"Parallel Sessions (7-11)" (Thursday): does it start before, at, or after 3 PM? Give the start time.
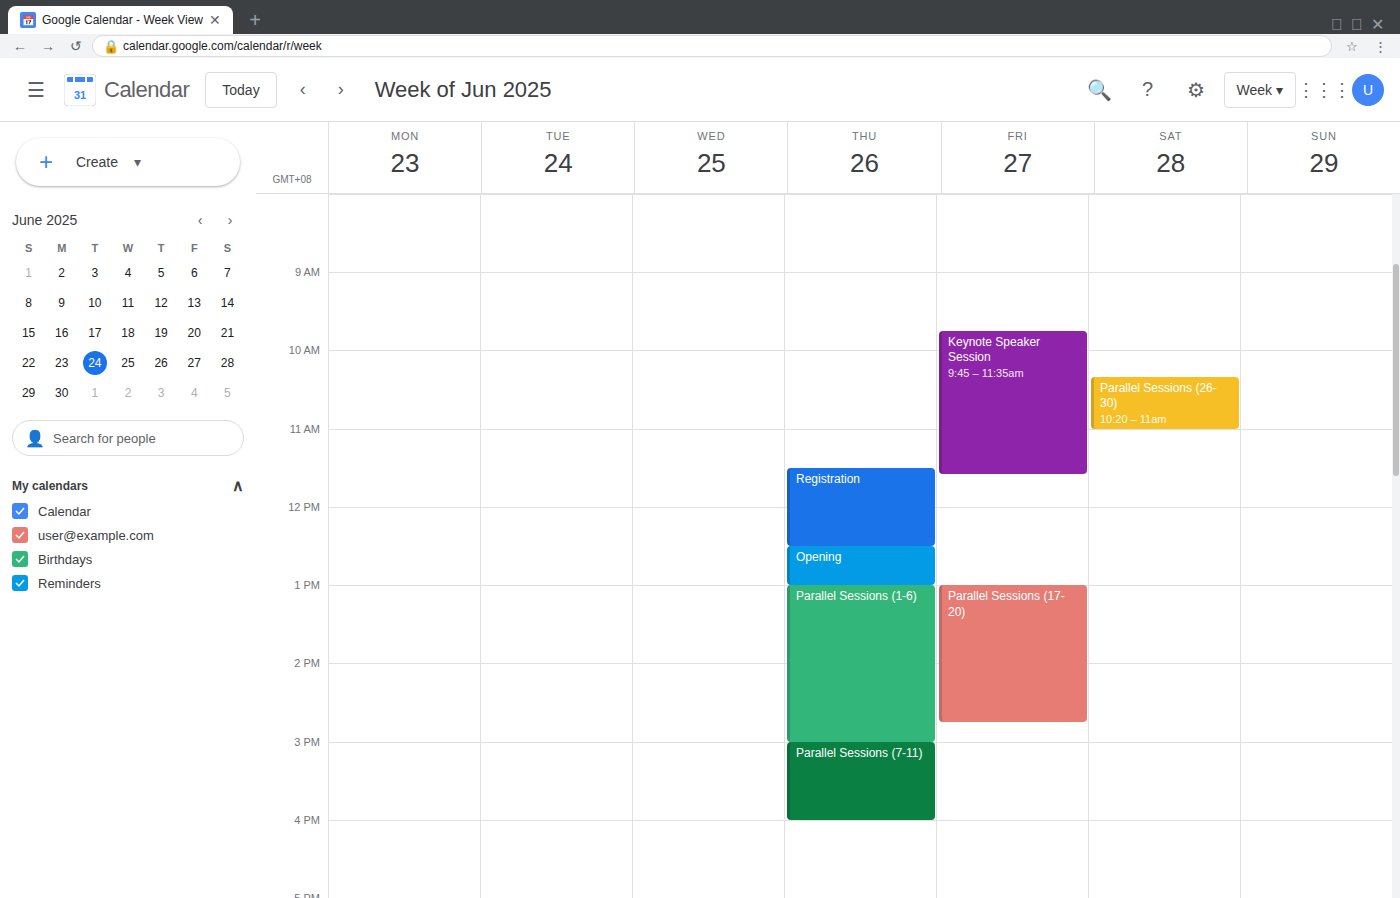
3:00 PM -- exactly at 3 PM, on the 3 PM line.